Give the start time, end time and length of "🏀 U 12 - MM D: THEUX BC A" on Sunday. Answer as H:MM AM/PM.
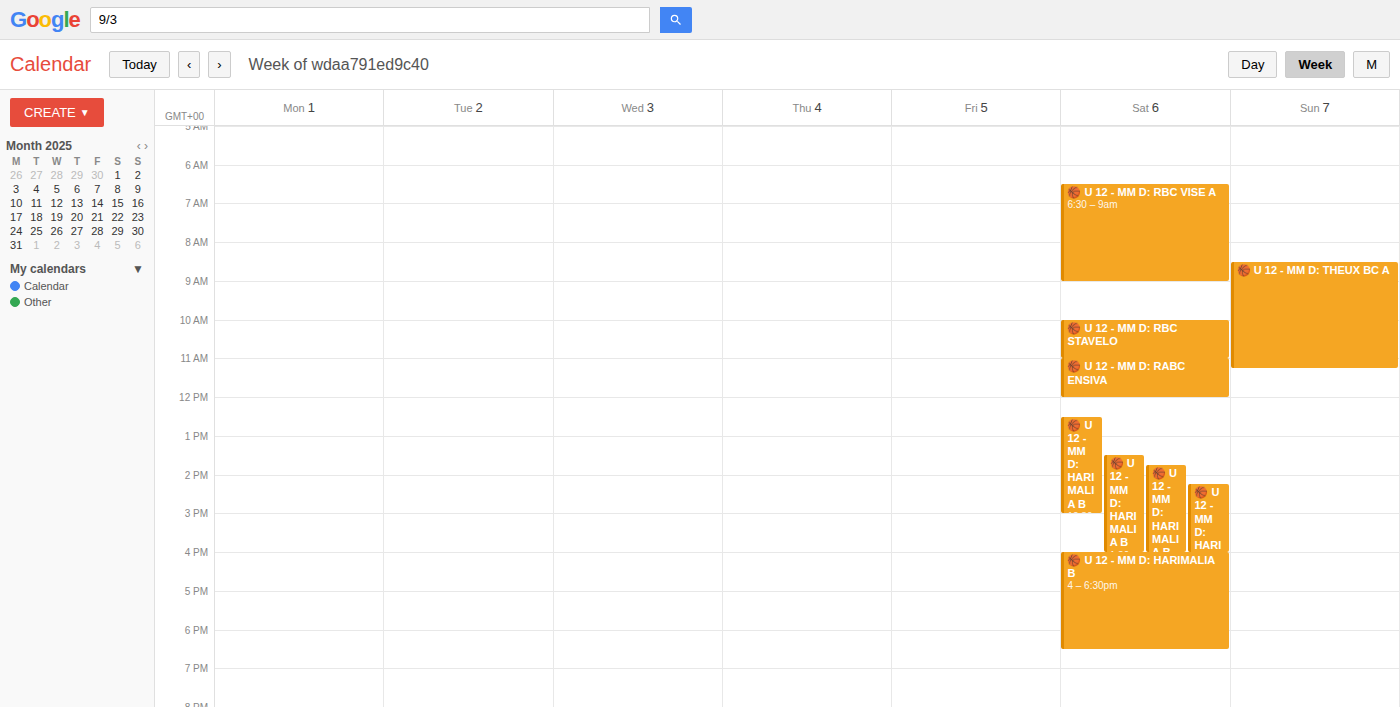
8:30 AM to 11:15 AM, 2 hours 45 minutes